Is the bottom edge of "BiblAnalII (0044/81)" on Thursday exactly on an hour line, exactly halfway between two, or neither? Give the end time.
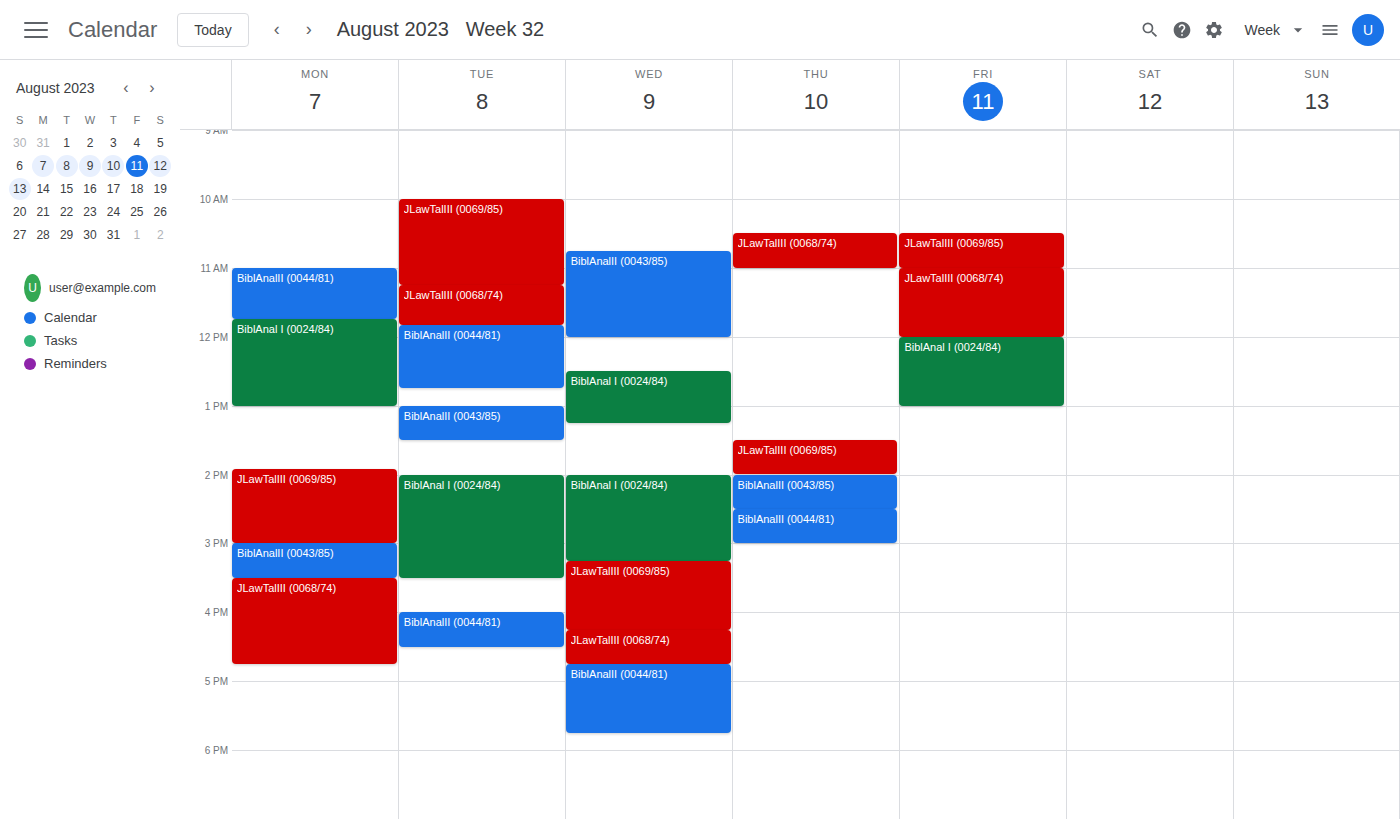
15:00 -- exactly on the 15:00 line.